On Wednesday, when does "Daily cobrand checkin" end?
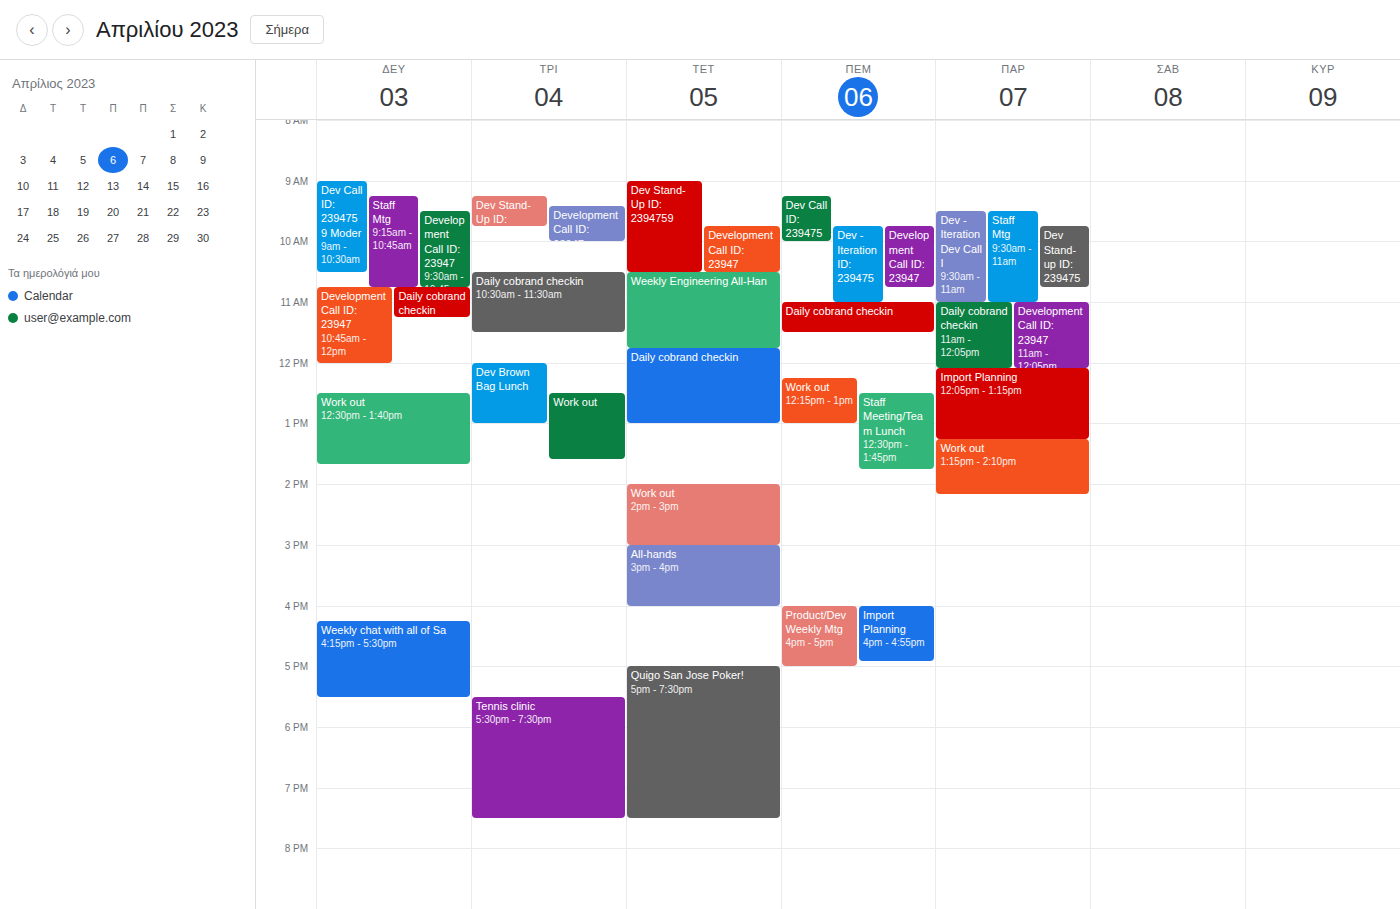
1:00 PM